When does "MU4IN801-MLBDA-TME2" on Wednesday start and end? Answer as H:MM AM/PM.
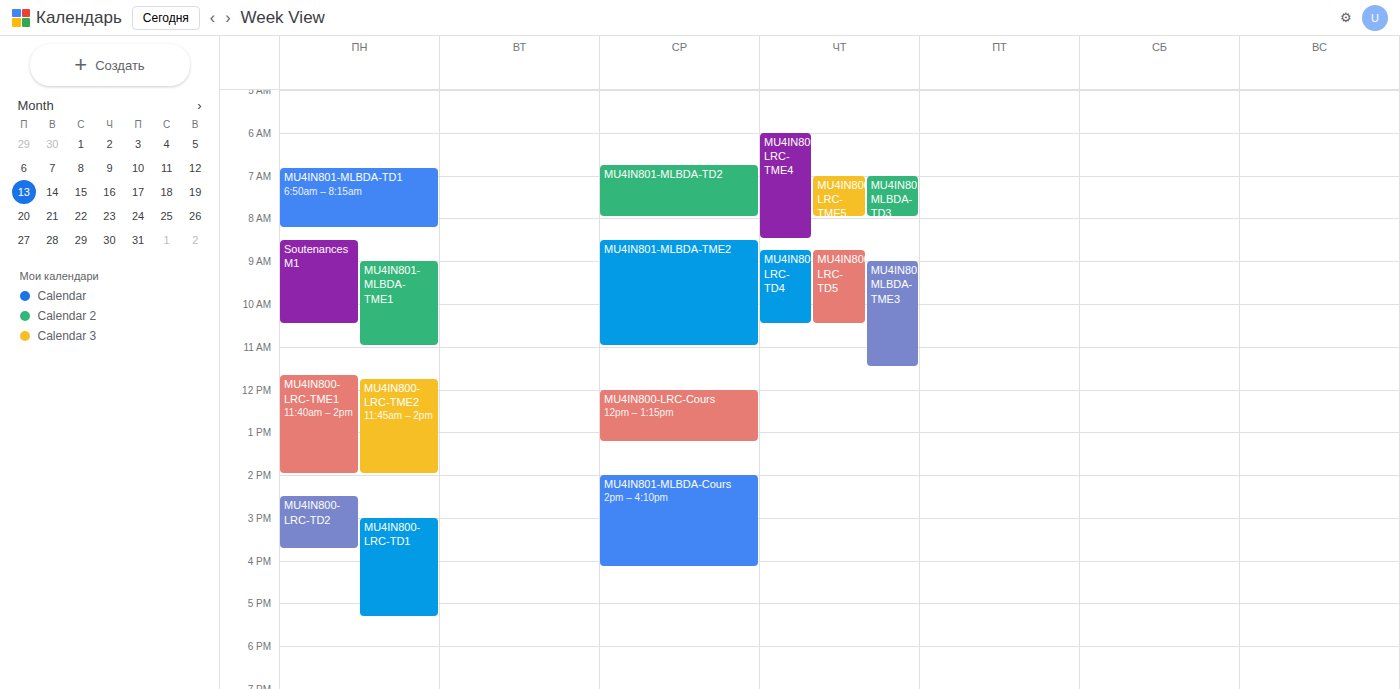
8:30 AM to 11:00 AM